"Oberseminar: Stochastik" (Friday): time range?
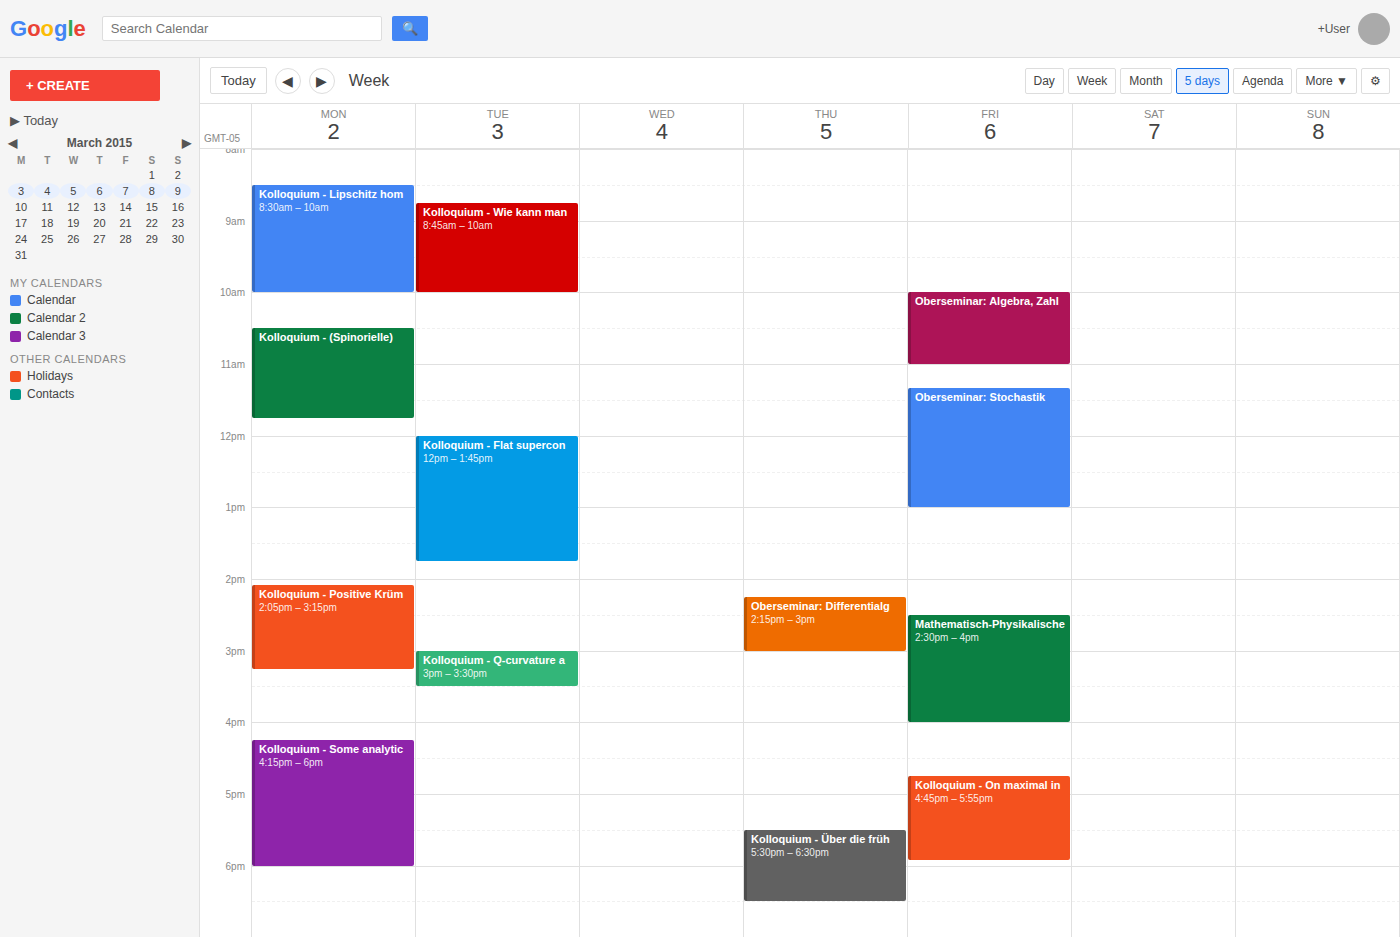
11:20 AM to 1:00 PM